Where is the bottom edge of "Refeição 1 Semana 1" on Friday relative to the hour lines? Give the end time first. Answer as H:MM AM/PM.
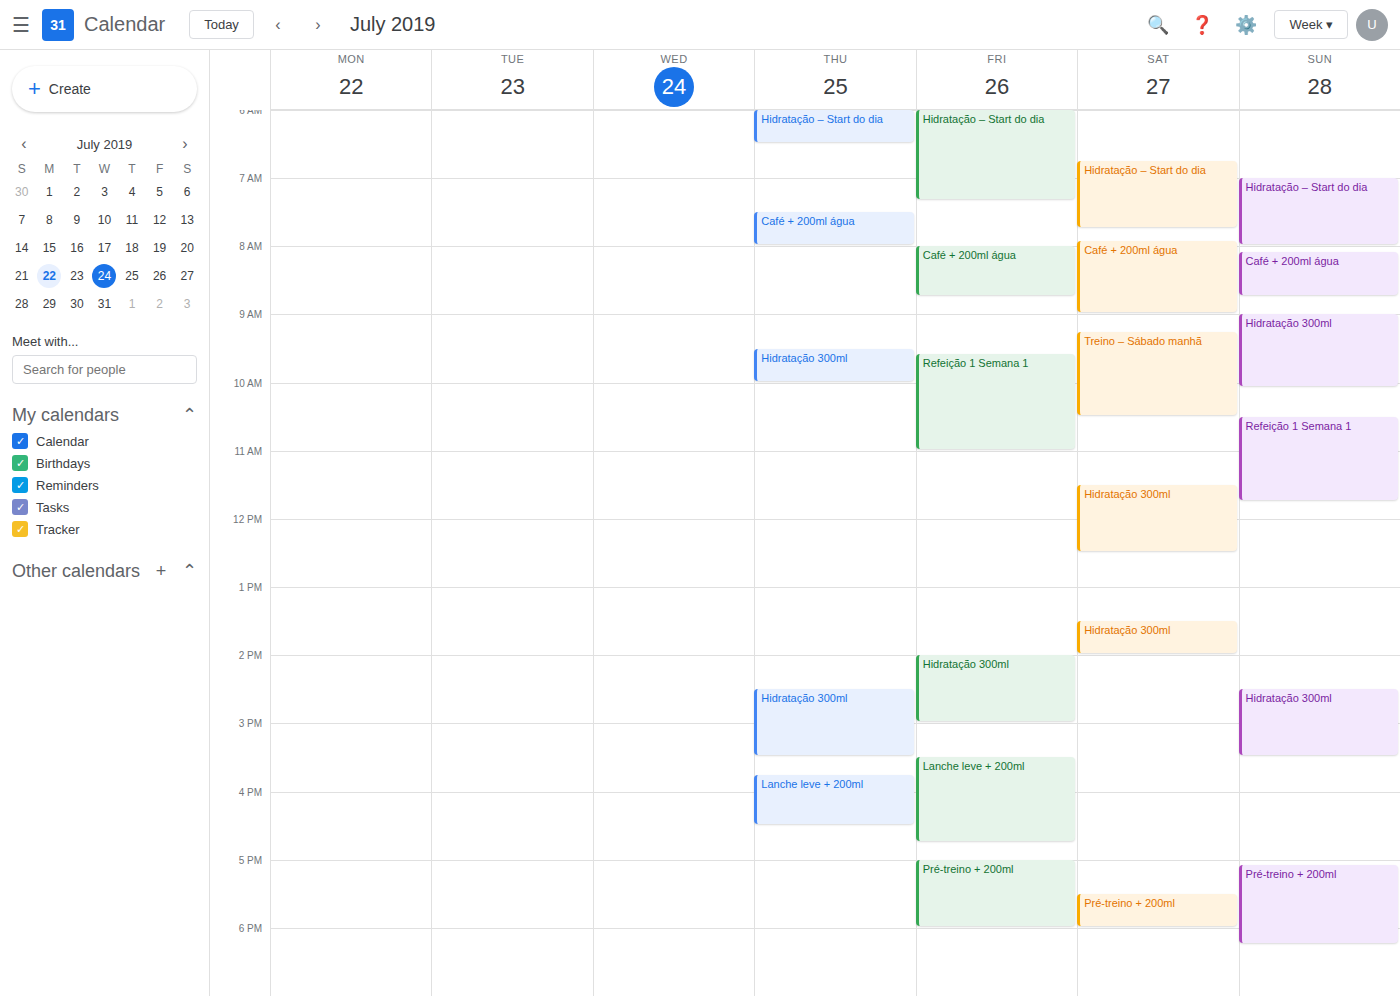
11:00 AM -- exactly on the 11 AM line.